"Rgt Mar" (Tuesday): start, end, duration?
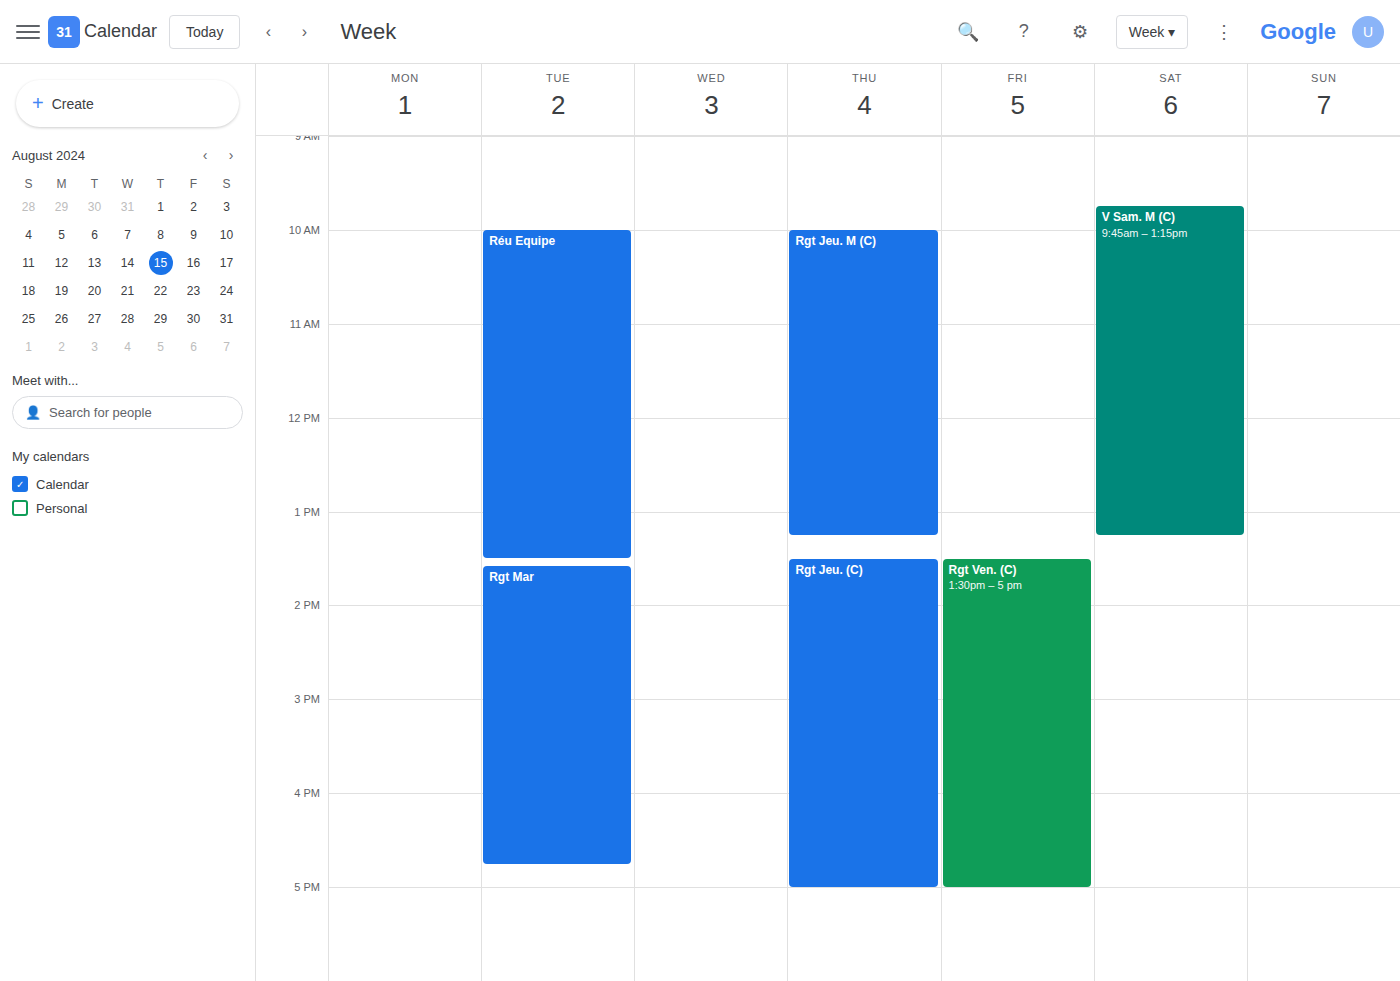
13:35 to 16:45, 3 hours 10 minutes